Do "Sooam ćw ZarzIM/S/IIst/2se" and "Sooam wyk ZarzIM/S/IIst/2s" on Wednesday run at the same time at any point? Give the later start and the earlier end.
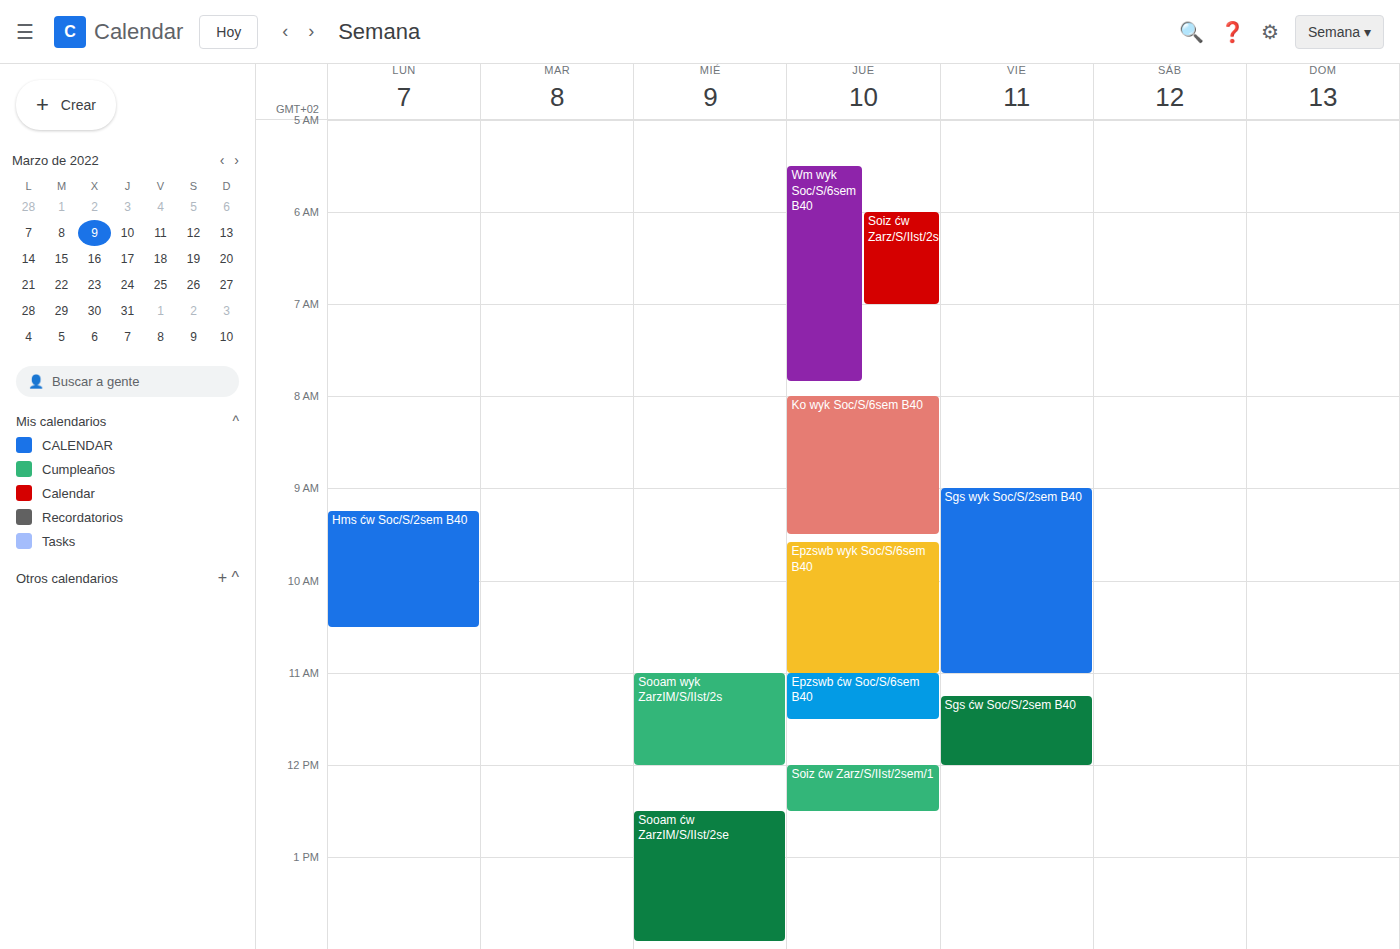
"Sooam wyk ZarzIM/S/IIst/2s" ends at 12:00 PM and "Sooam ćw ZarzIM/S/IIst/2se" starts at 12:30 PM -- no overlap.